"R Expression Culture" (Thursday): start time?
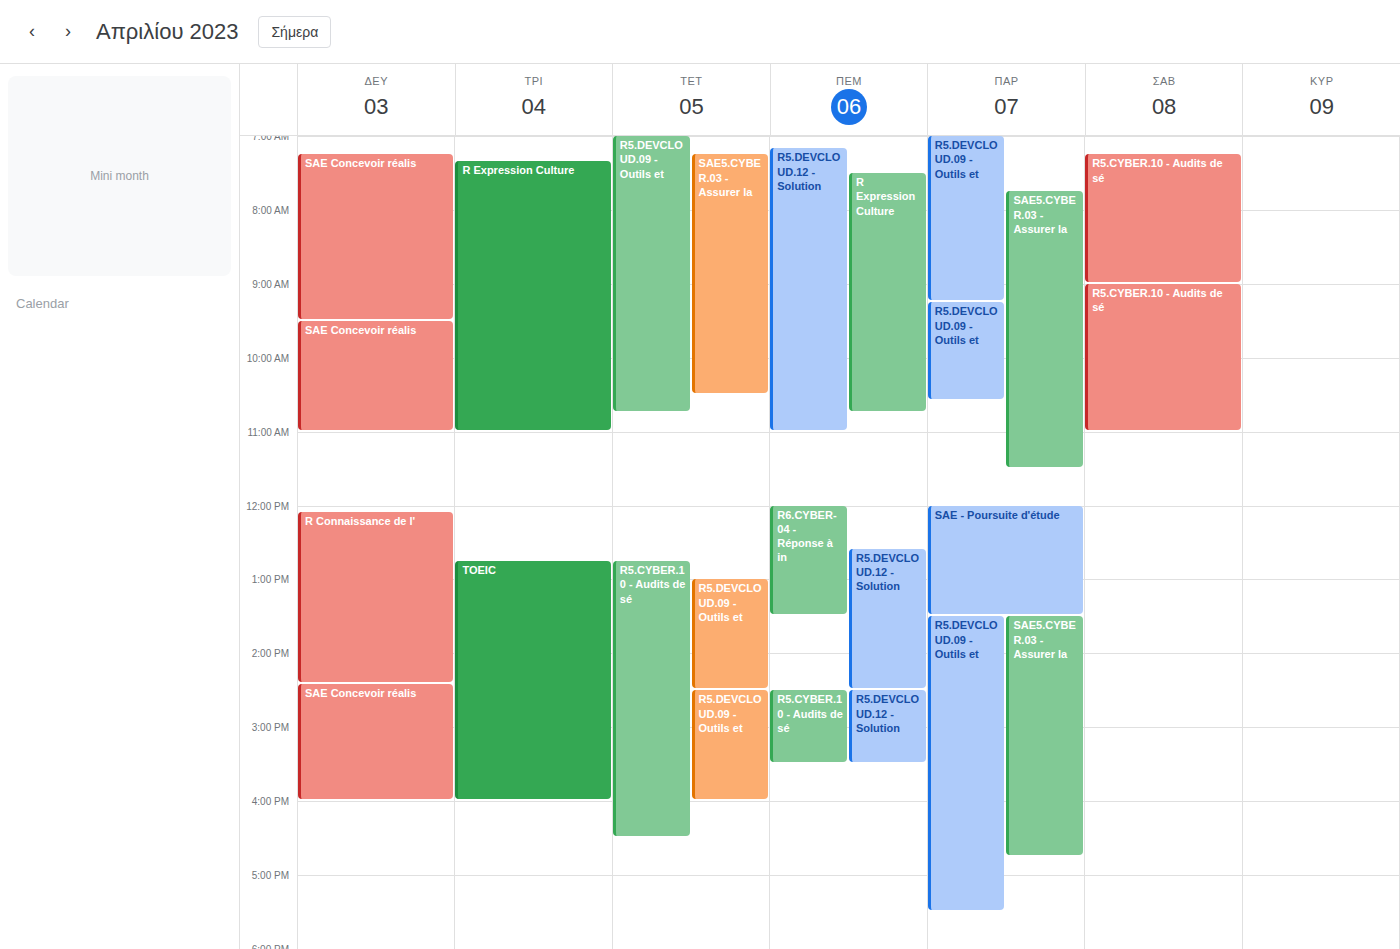
7:30 AM